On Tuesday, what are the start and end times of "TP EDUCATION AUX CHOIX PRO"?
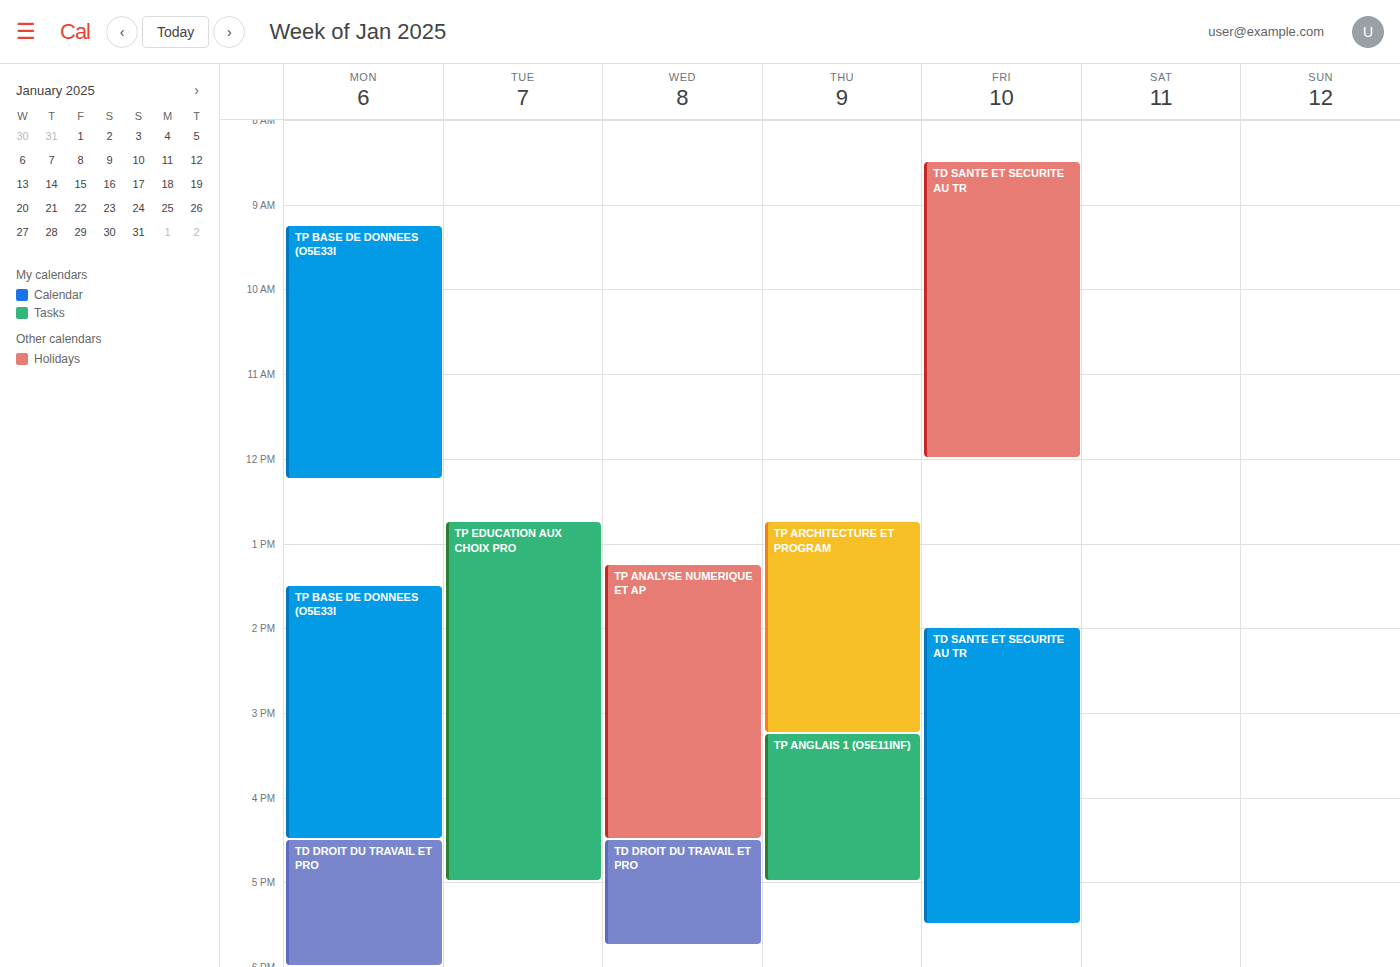
12:45 PM to 5:00 PM